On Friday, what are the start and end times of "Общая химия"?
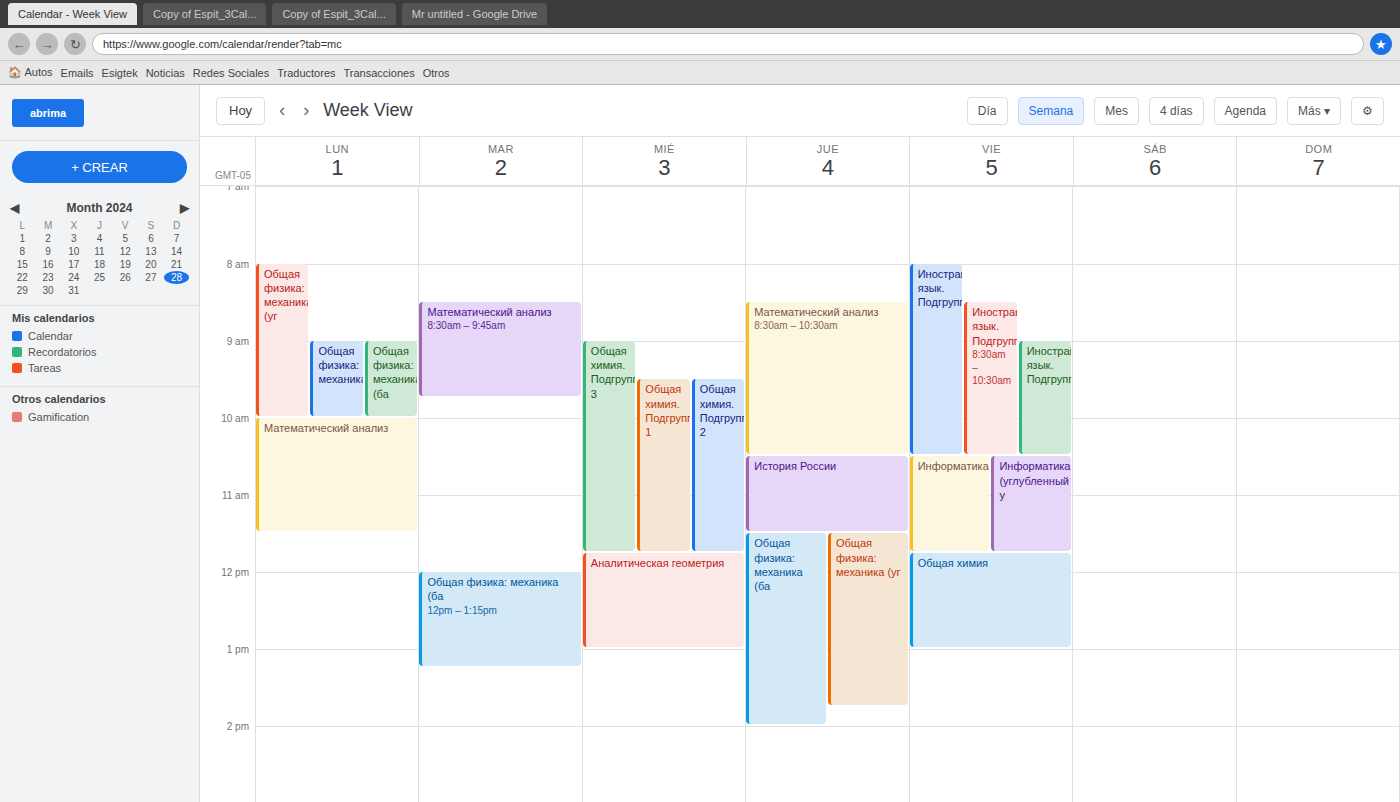
11:45 AM to 1:00 PM